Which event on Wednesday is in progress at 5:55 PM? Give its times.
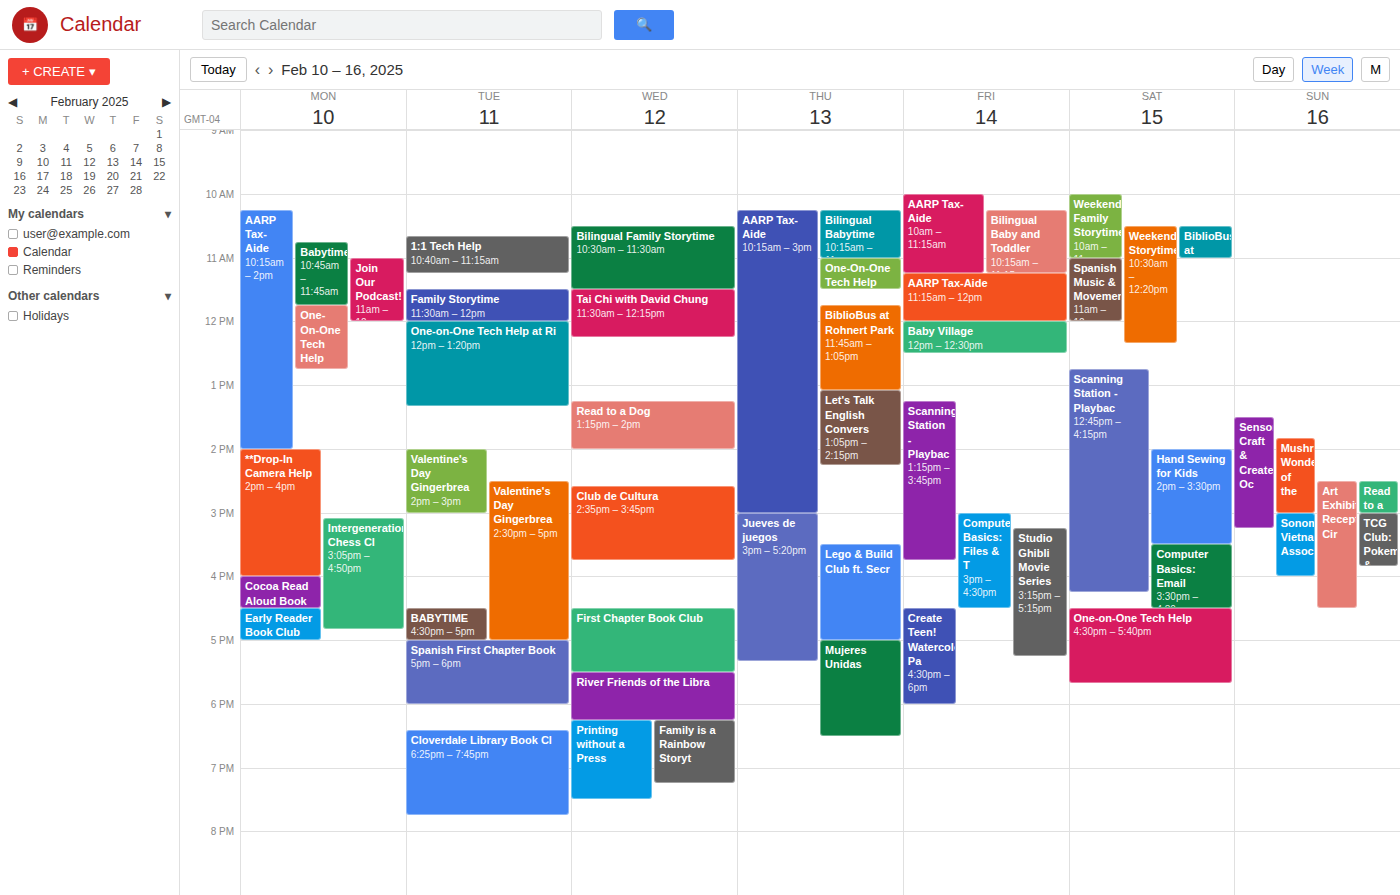
"River Friends of the Libra", 5:30 PM to 6:15 PM